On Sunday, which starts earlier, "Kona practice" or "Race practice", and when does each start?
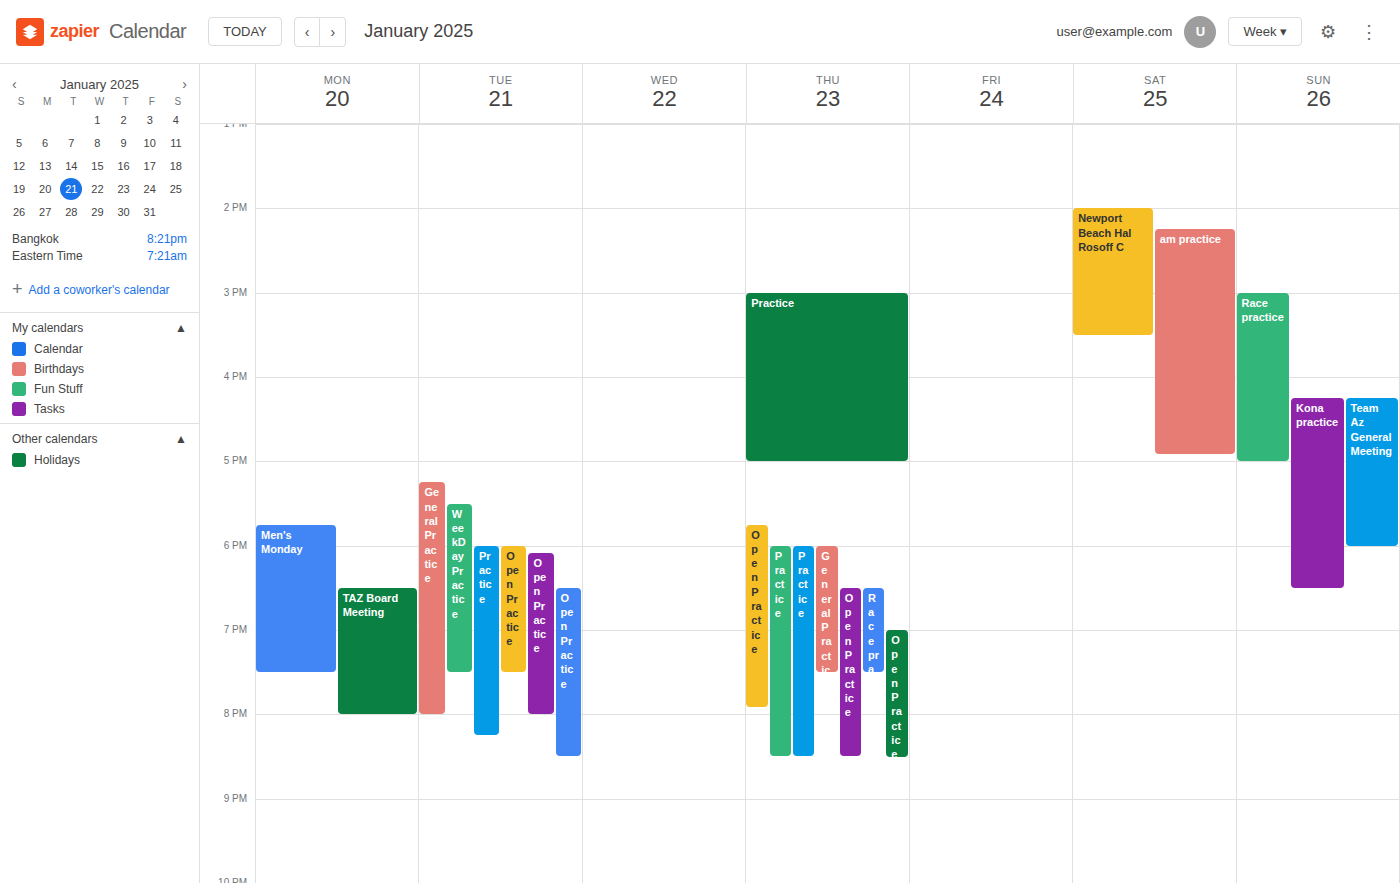
"Race practice" 3:00 PM; "Kona practice" 4:15 PM.